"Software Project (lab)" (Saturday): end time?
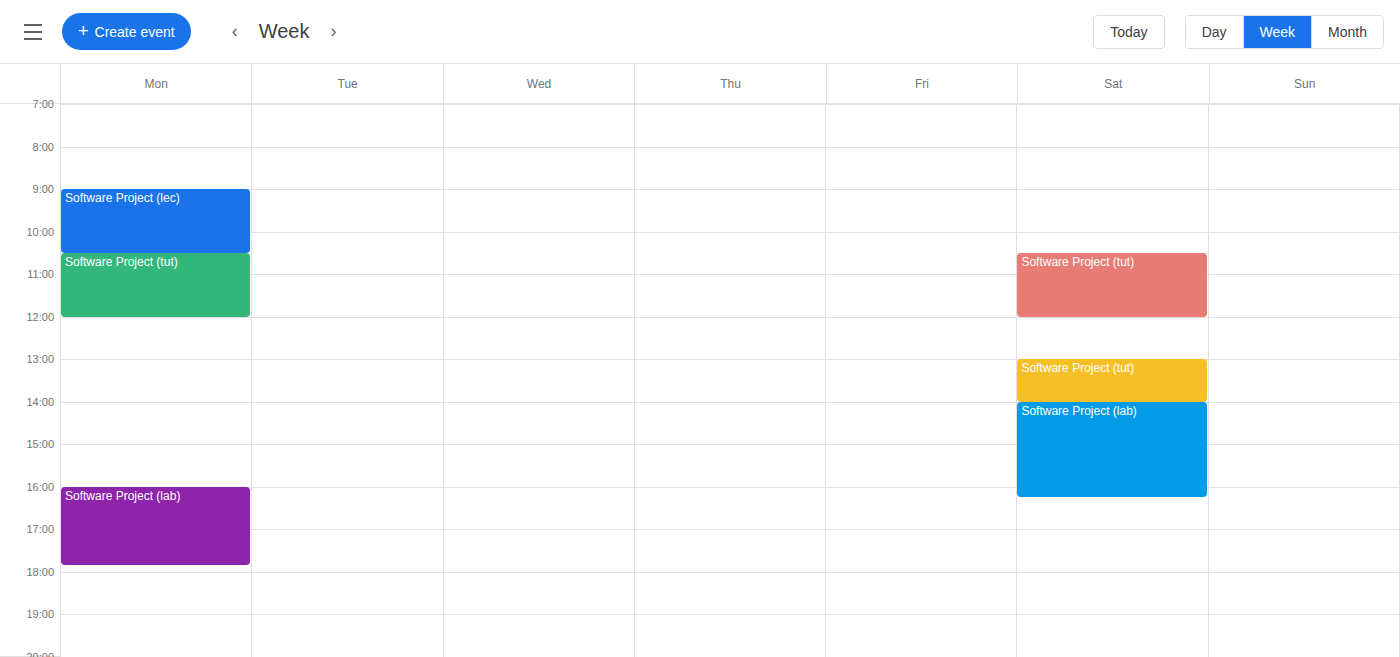
4:15 PM